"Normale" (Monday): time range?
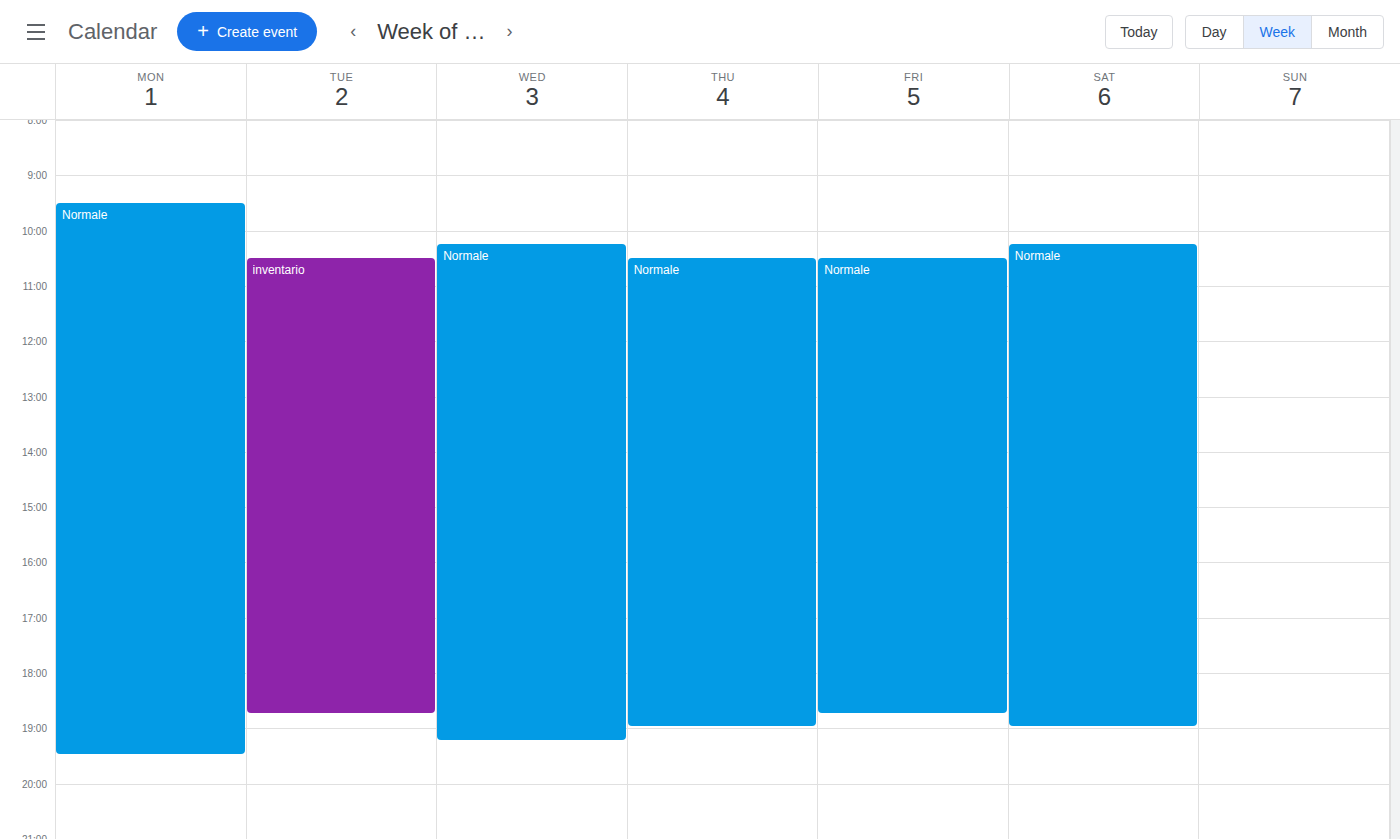
9:30 AM to 7:30 PM